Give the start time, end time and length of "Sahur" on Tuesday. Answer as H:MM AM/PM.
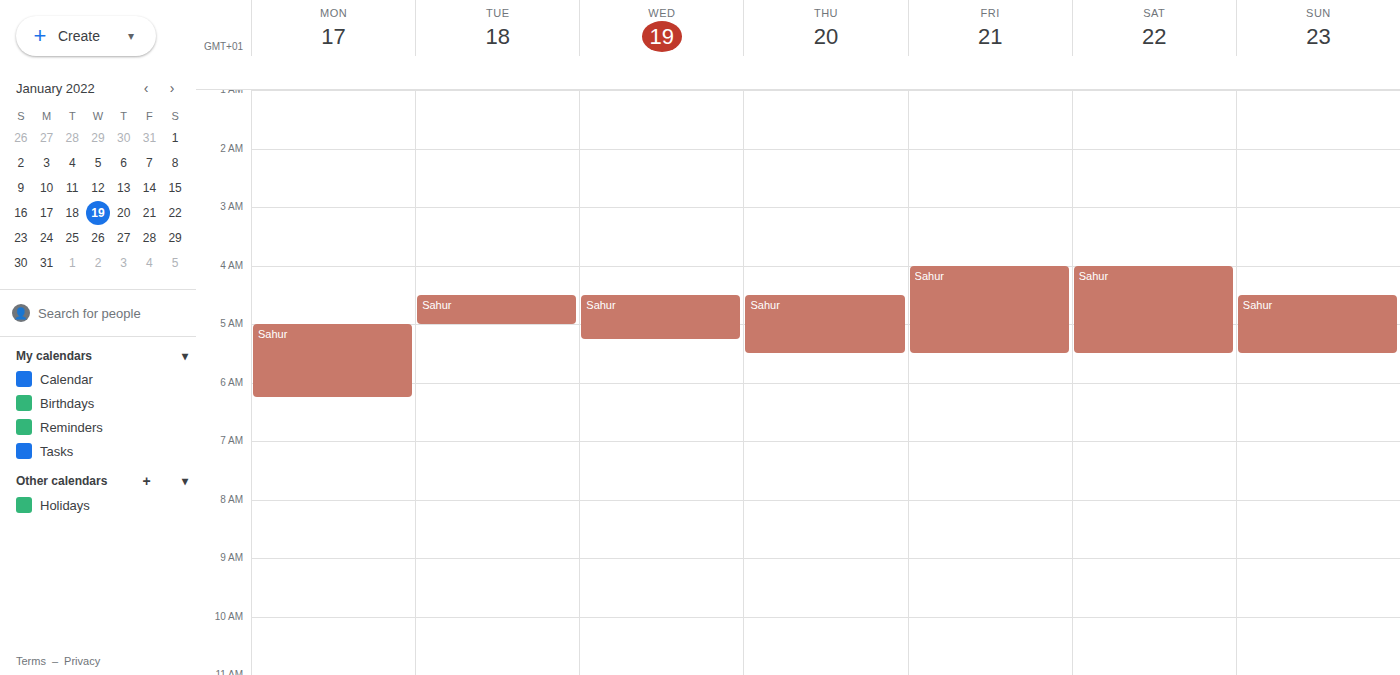
4:30 AM to 5:00 AM, 30 minutes